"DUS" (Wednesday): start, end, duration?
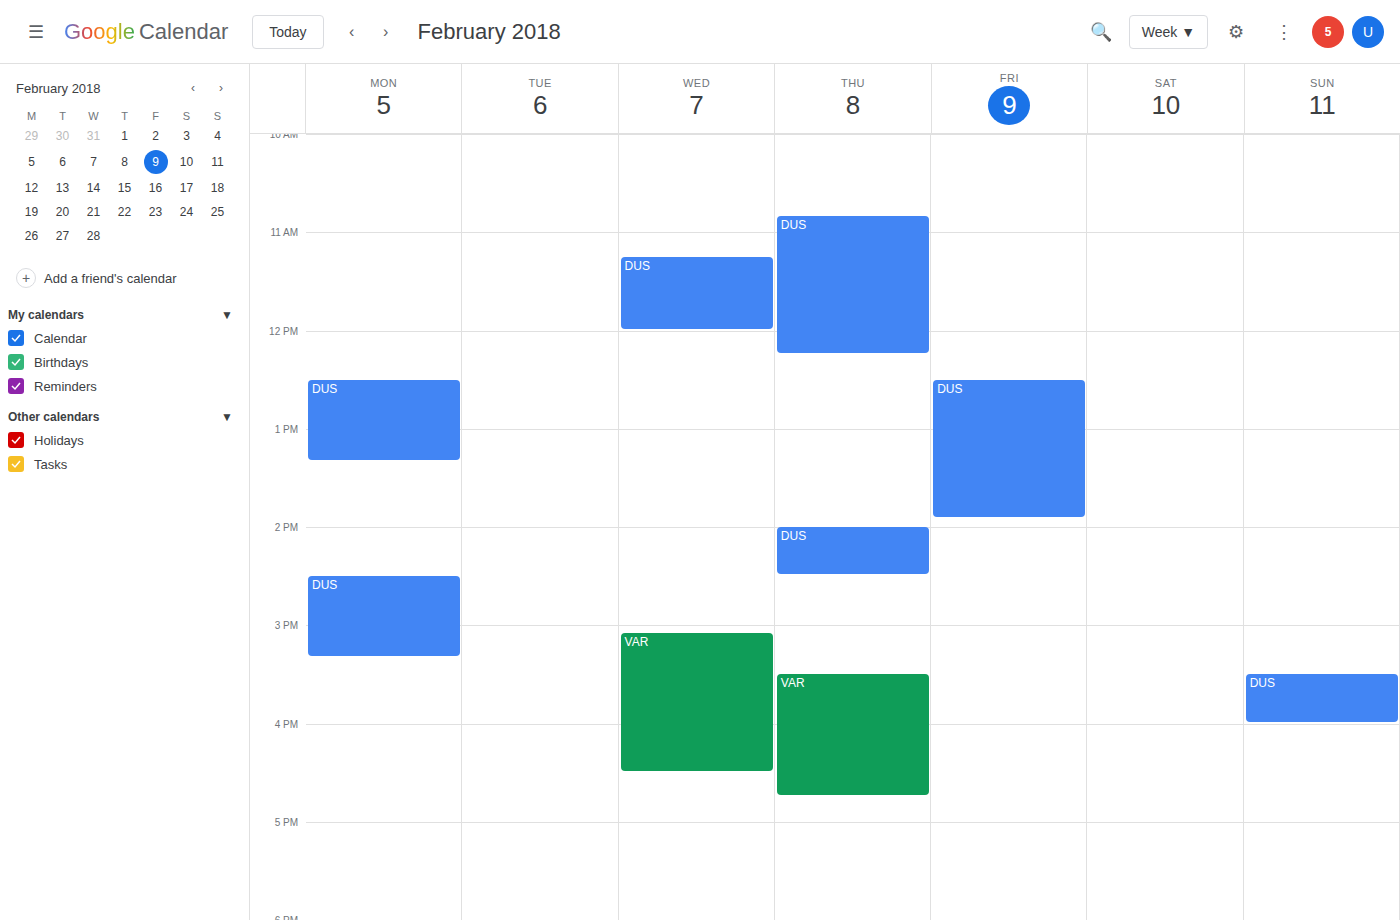
11:15 to 12:00, 45 minutes